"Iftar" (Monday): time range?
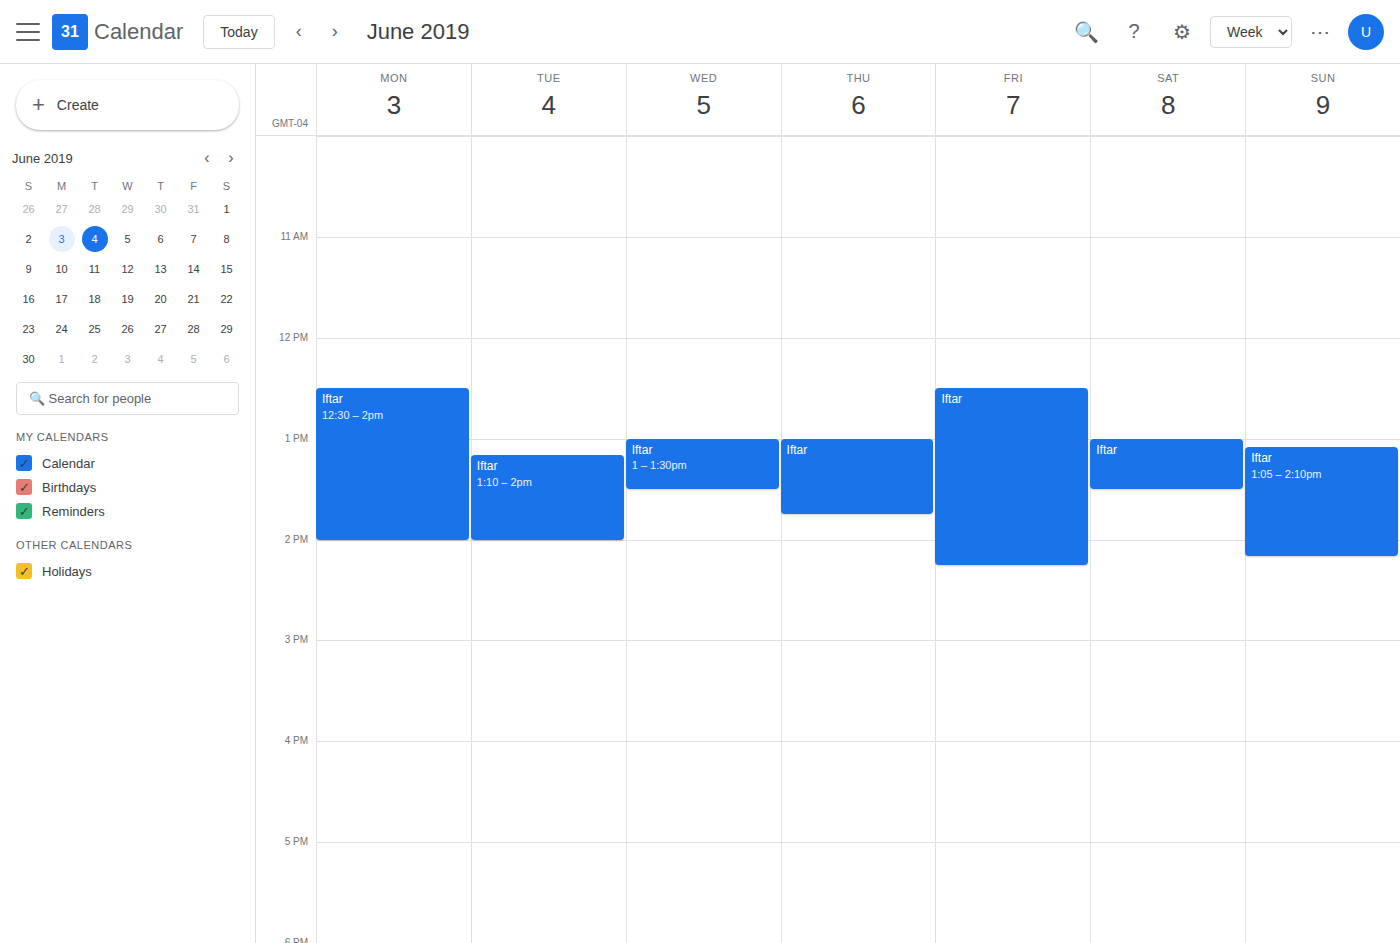
12:30 PM to 2:00 PM